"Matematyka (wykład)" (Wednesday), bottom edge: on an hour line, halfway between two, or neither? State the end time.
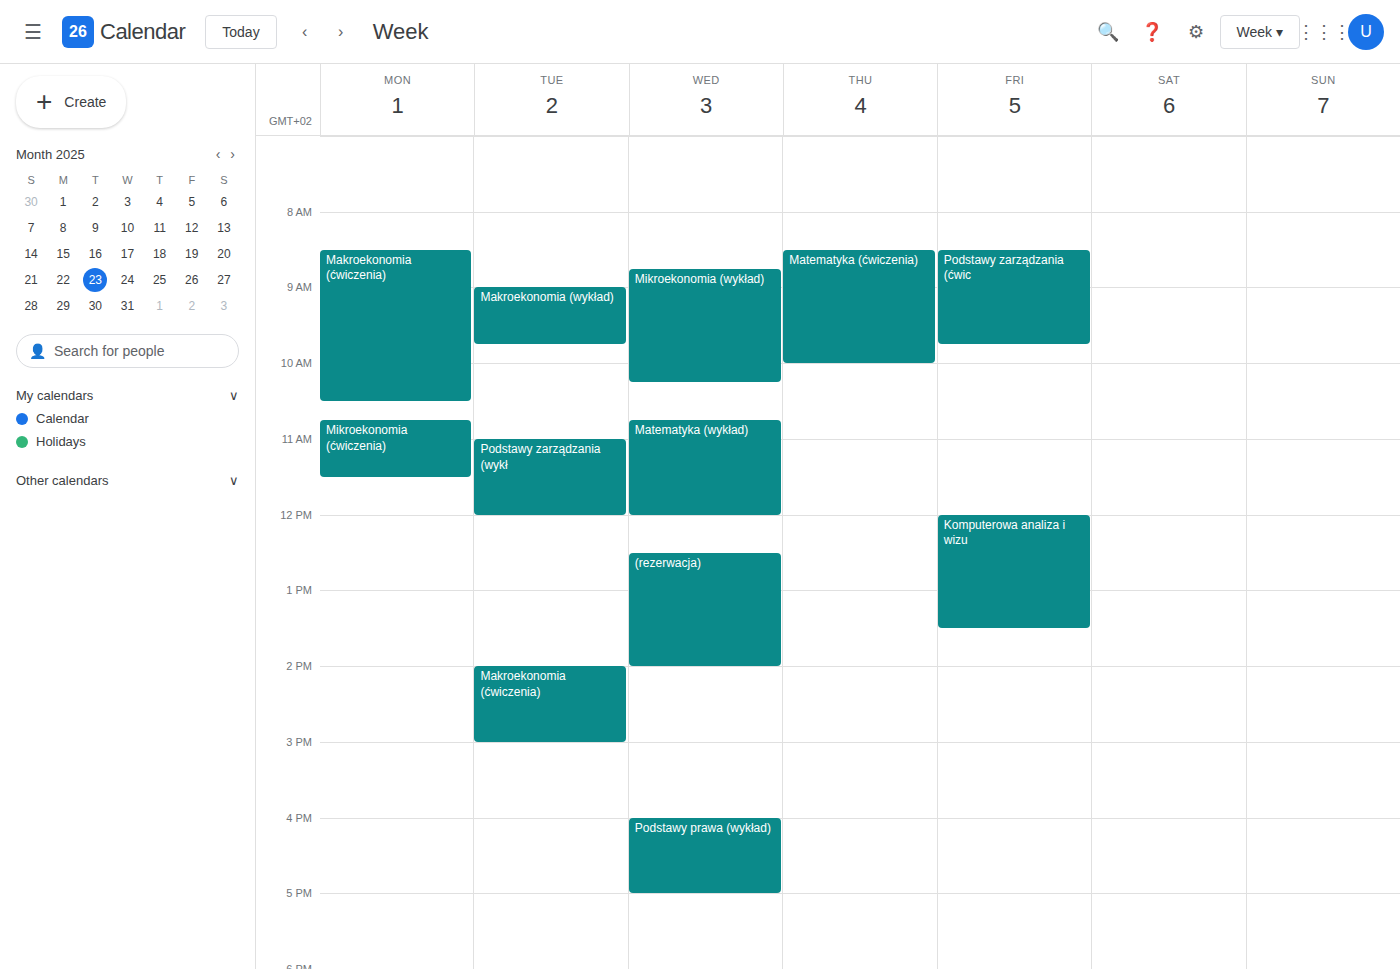
12:00 PM -- exactly on the 12 PM line.